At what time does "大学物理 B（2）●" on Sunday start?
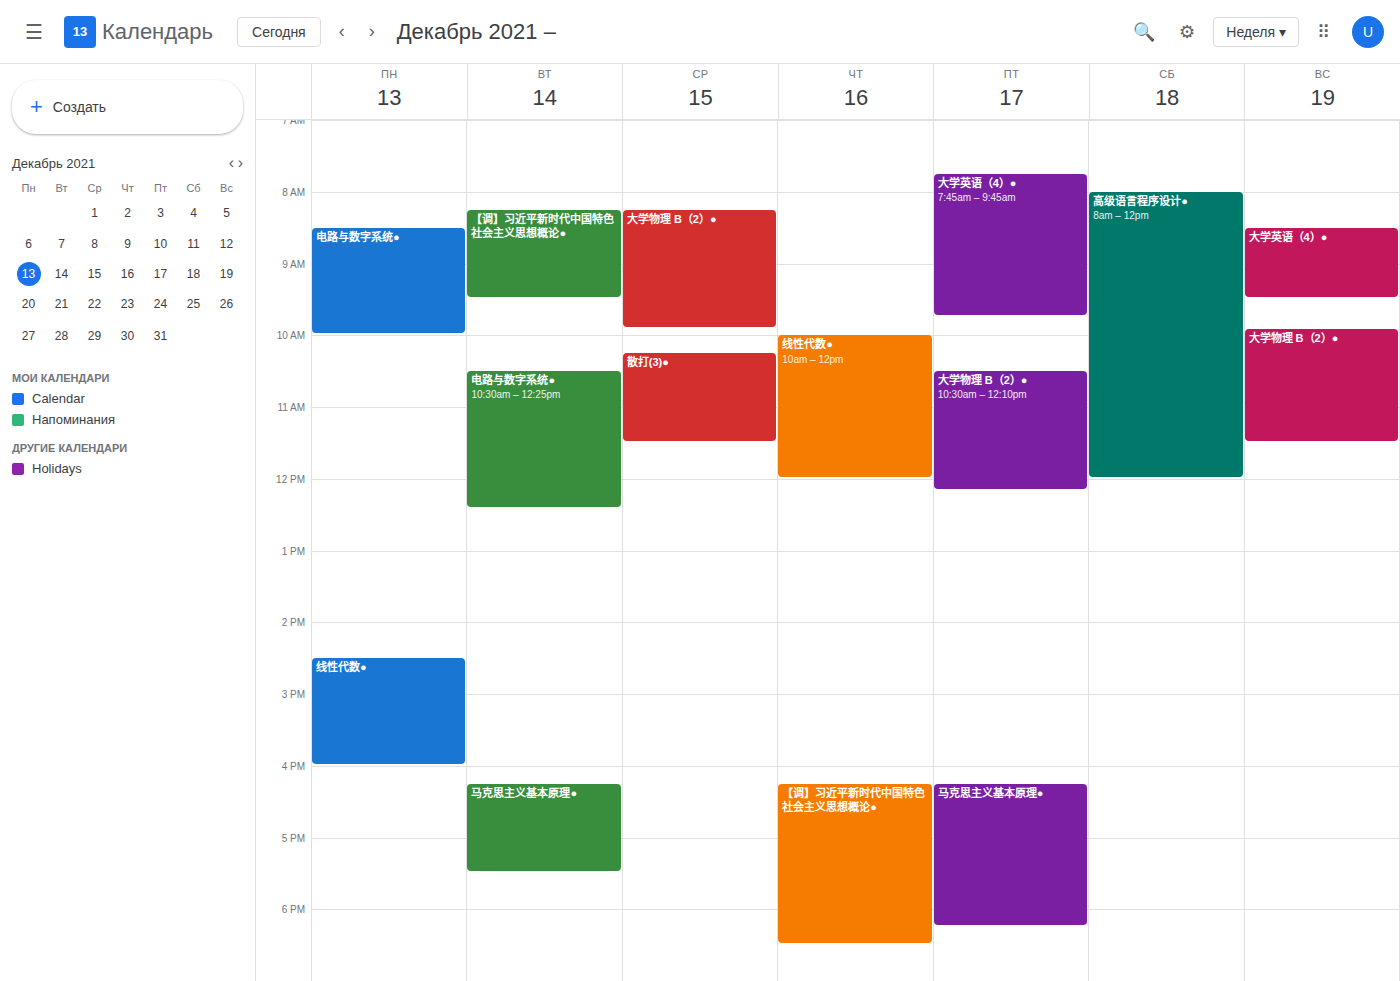
9:55 AM